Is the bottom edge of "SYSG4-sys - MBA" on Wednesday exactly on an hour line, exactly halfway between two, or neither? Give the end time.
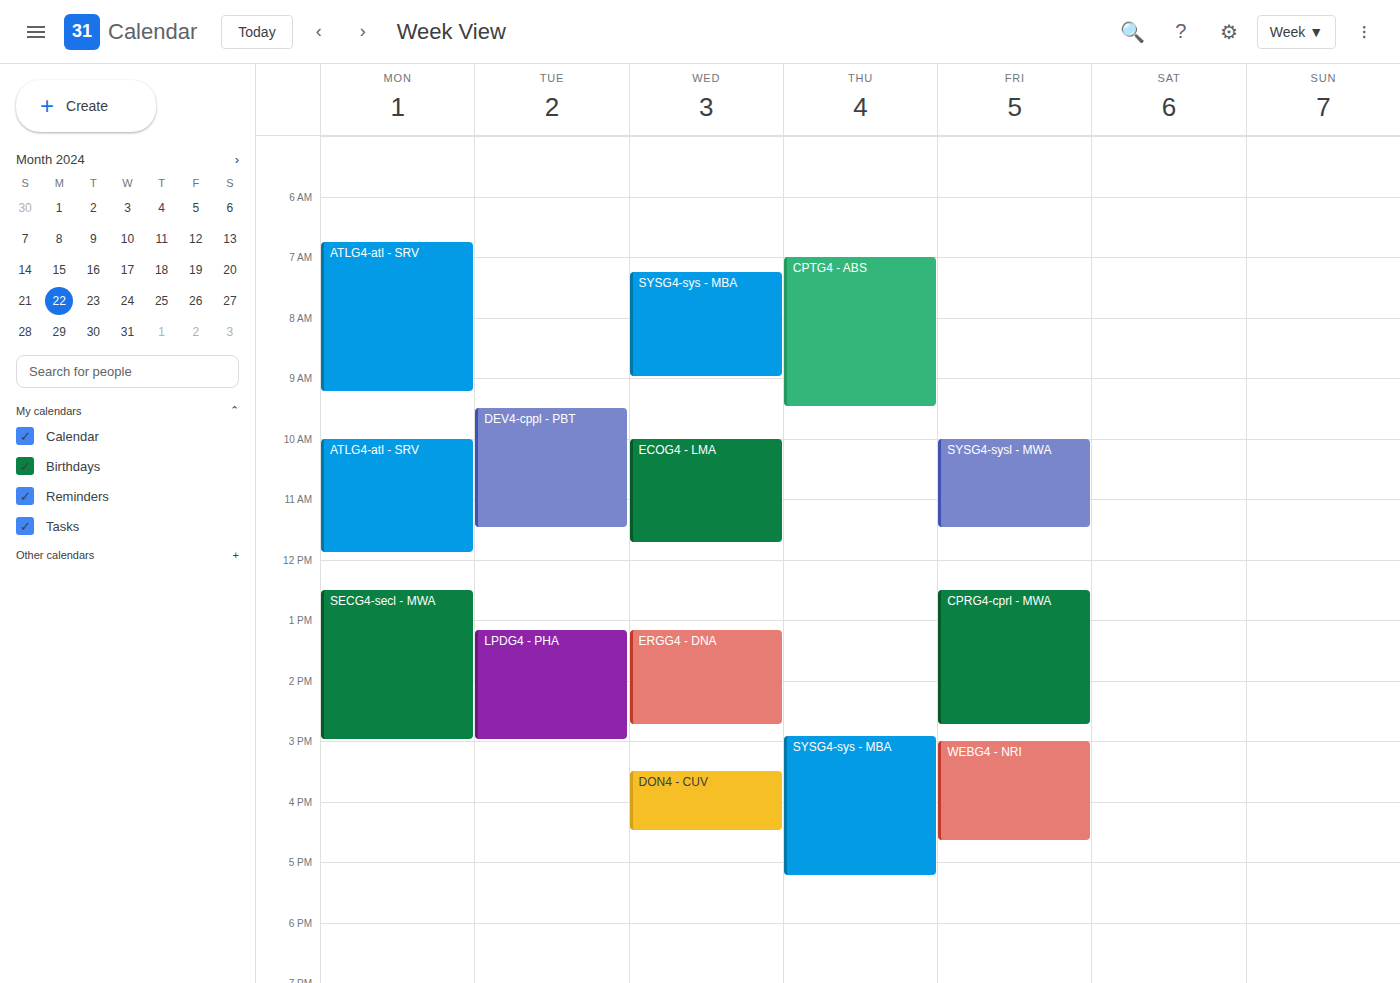
09:00 -- exactly on the 09:00 line.